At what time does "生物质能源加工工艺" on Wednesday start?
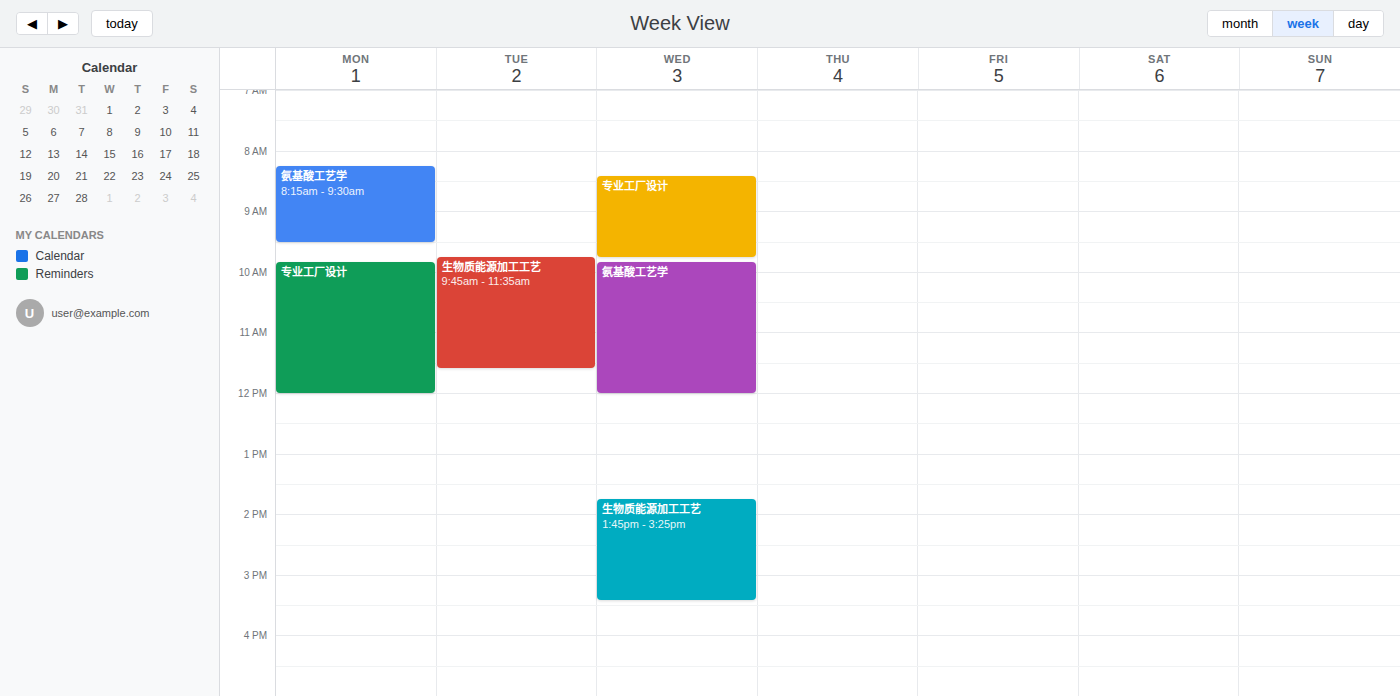
1:45 PM